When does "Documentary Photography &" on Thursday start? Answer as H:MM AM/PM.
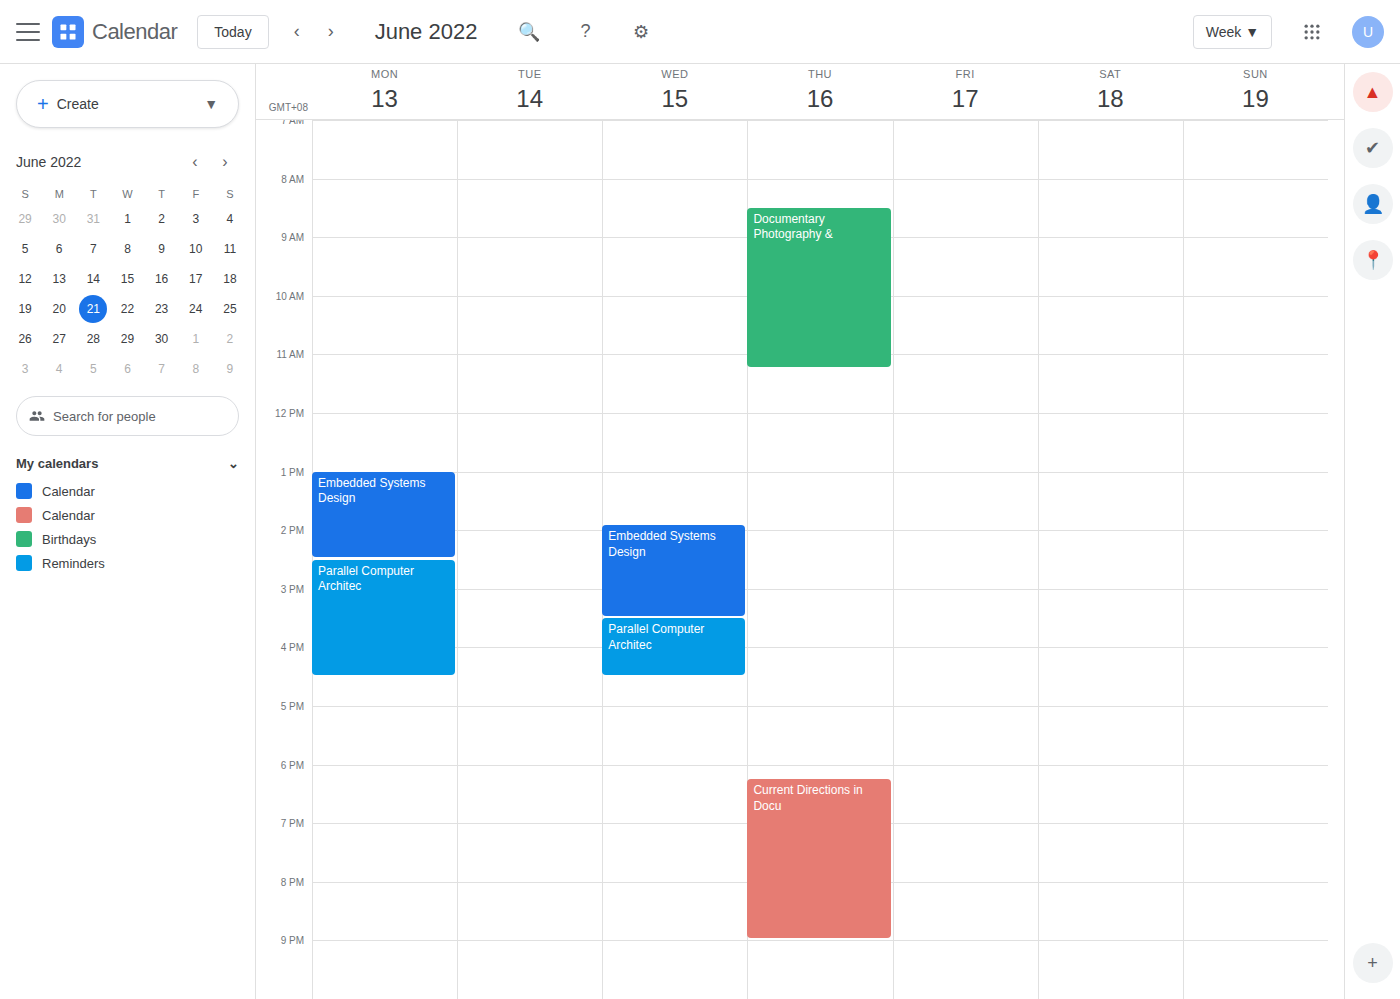
8:30 AM